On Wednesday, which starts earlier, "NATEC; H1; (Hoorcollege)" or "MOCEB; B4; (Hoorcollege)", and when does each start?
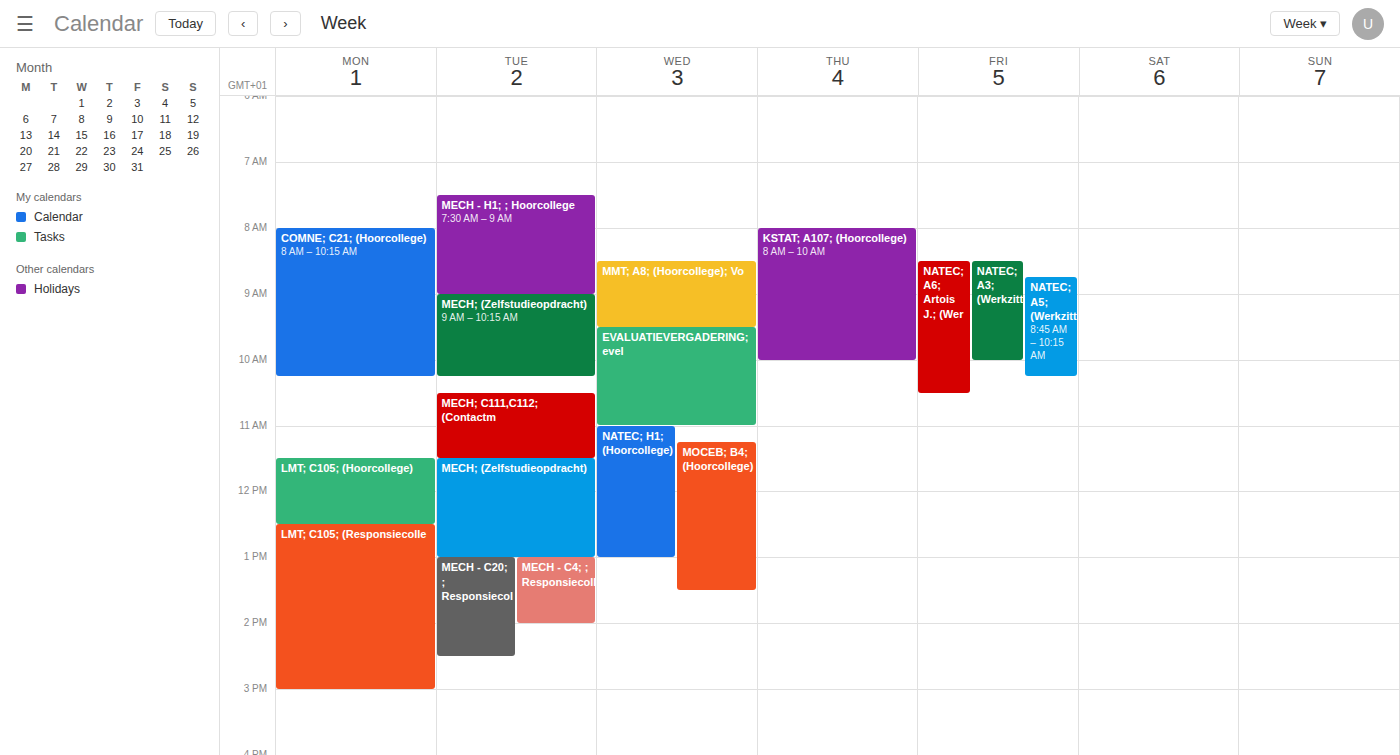
"NATEC; H1; (Hoorcollege)" 11:00 AM; "MOCEB; B4; (Hoorcollege)" 11:15 AM.